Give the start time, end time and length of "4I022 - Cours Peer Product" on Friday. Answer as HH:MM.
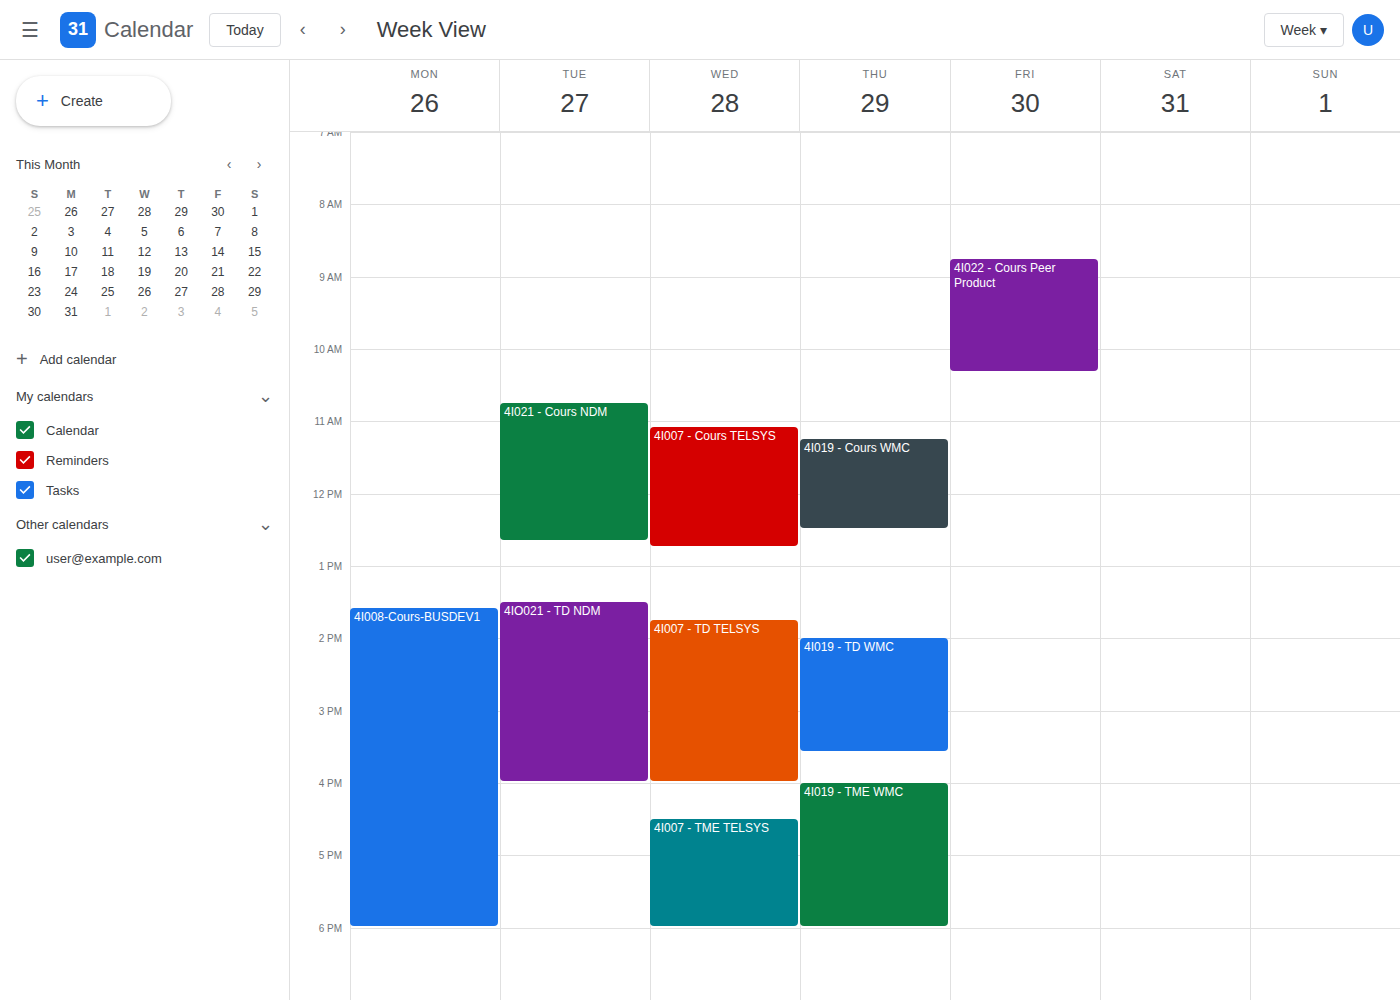
08:45 to 10:20, 1 hour 35 minutes